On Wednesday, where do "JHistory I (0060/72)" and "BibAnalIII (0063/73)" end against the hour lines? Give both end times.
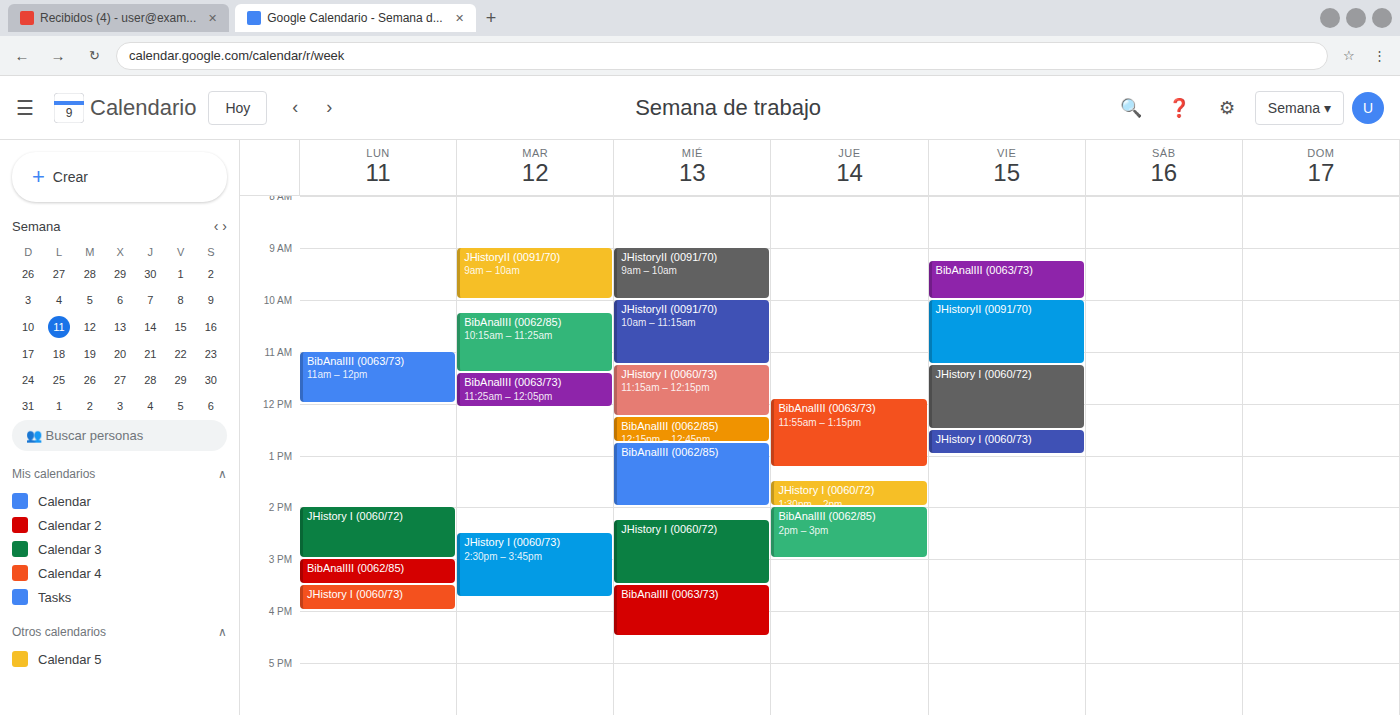
"JHistory I (0060/72)": 3:30 PM, halfway between the 3 PM and 4 PM lines. "BibAnalIII (0063/73)": 4:30 PM, halfway between the 4 PM and 5 PM lines.